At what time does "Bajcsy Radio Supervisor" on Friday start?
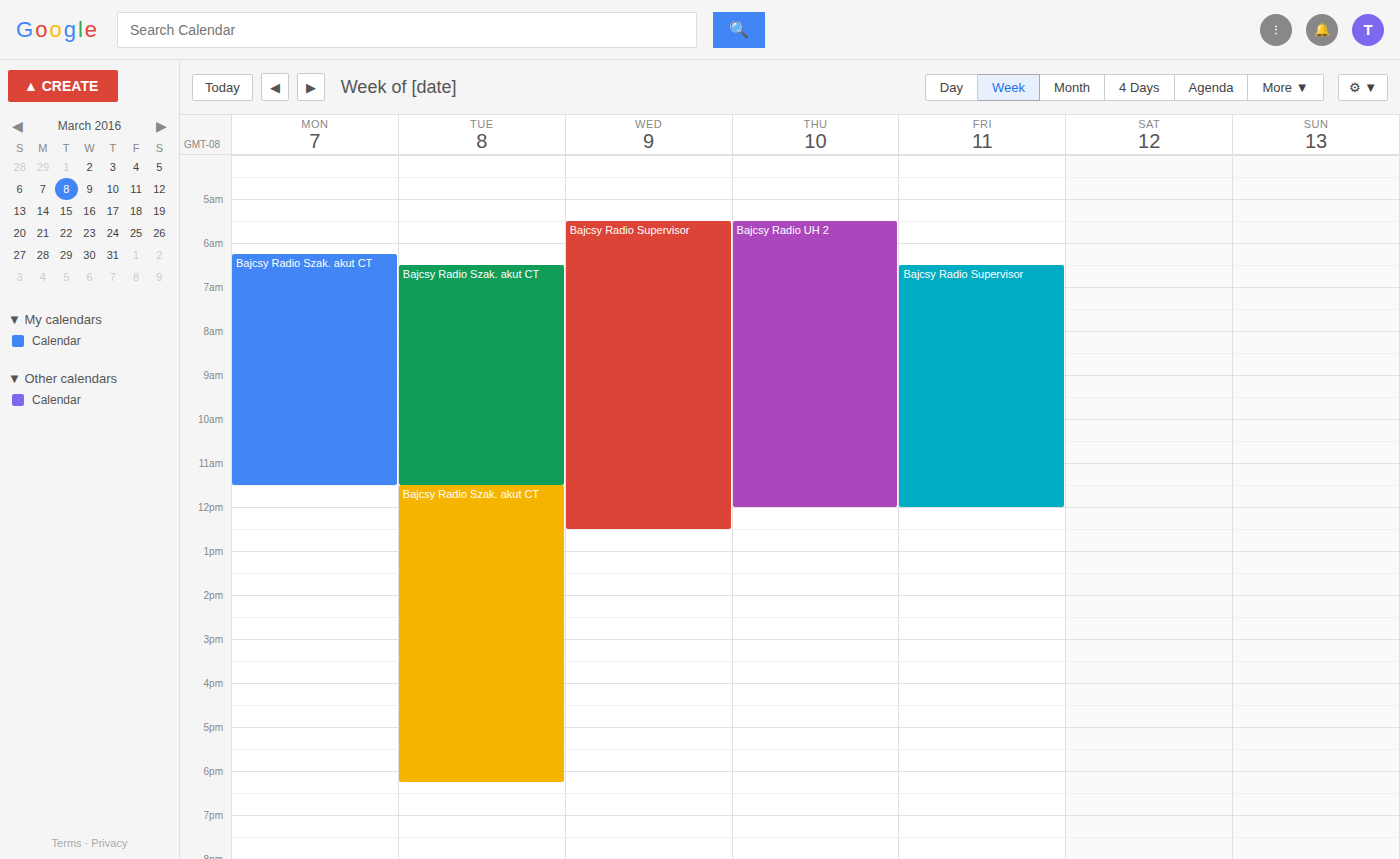
6:30 AM